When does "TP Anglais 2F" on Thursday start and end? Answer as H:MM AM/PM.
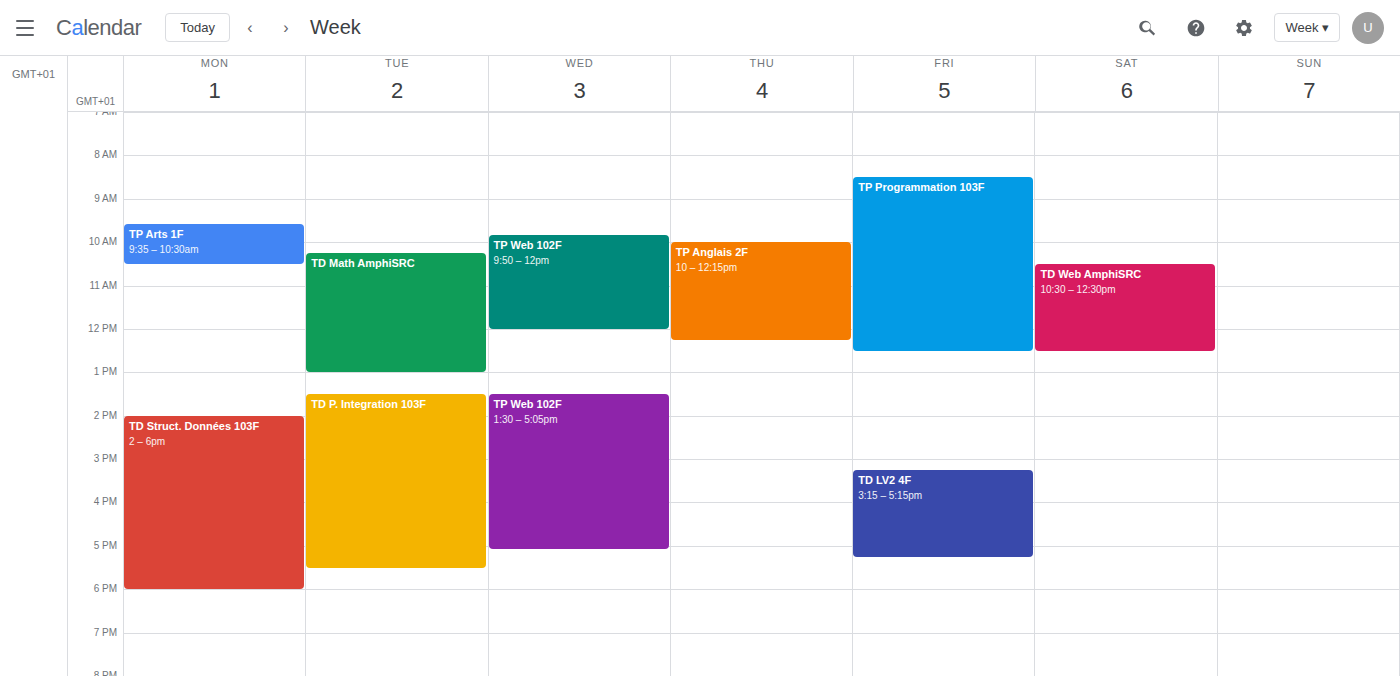
10:00 AM to 12:15 PM